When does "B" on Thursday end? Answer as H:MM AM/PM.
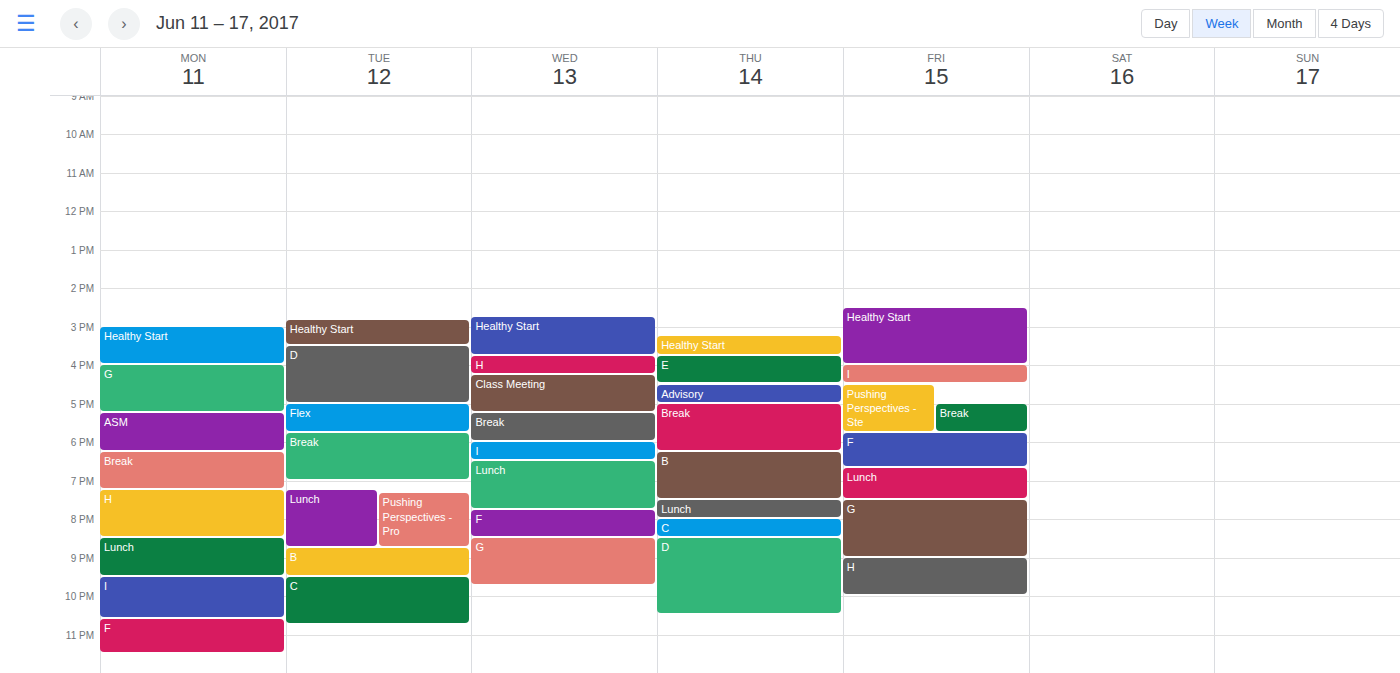
7:30 PM